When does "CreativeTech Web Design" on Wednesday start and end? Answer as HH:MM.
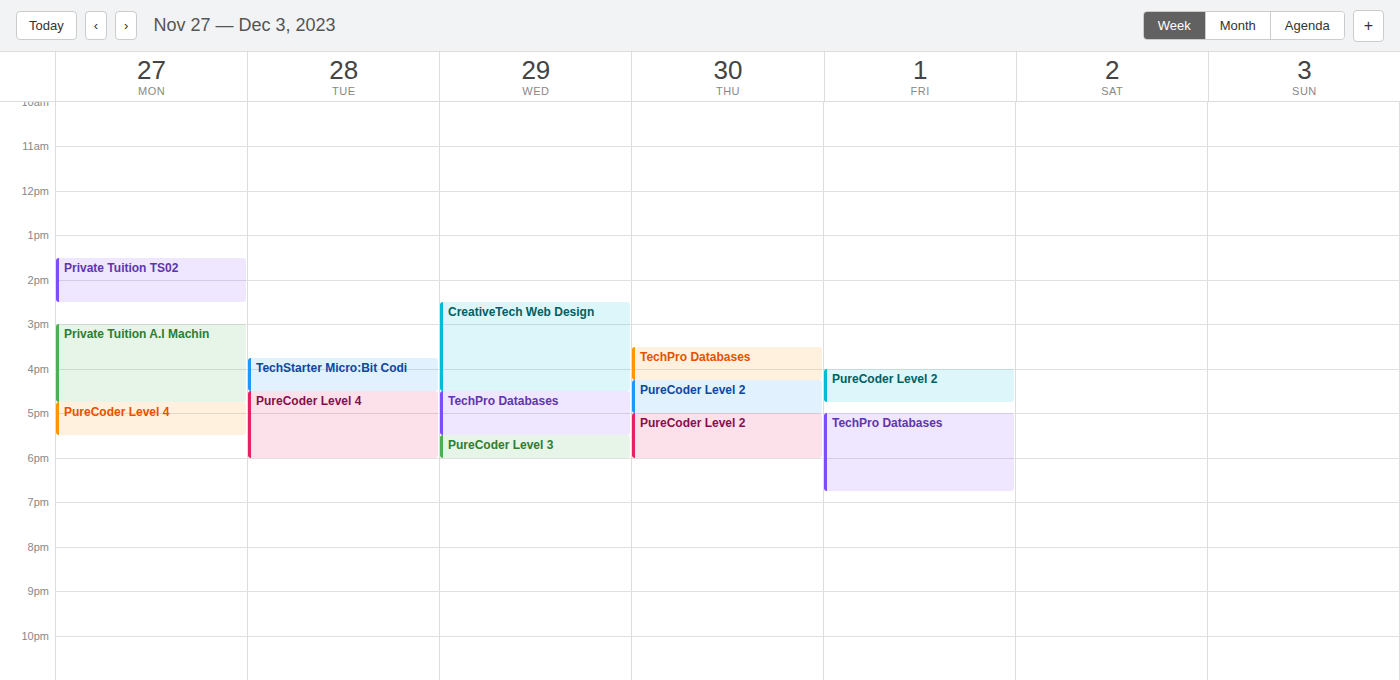
14:30 to 16:30